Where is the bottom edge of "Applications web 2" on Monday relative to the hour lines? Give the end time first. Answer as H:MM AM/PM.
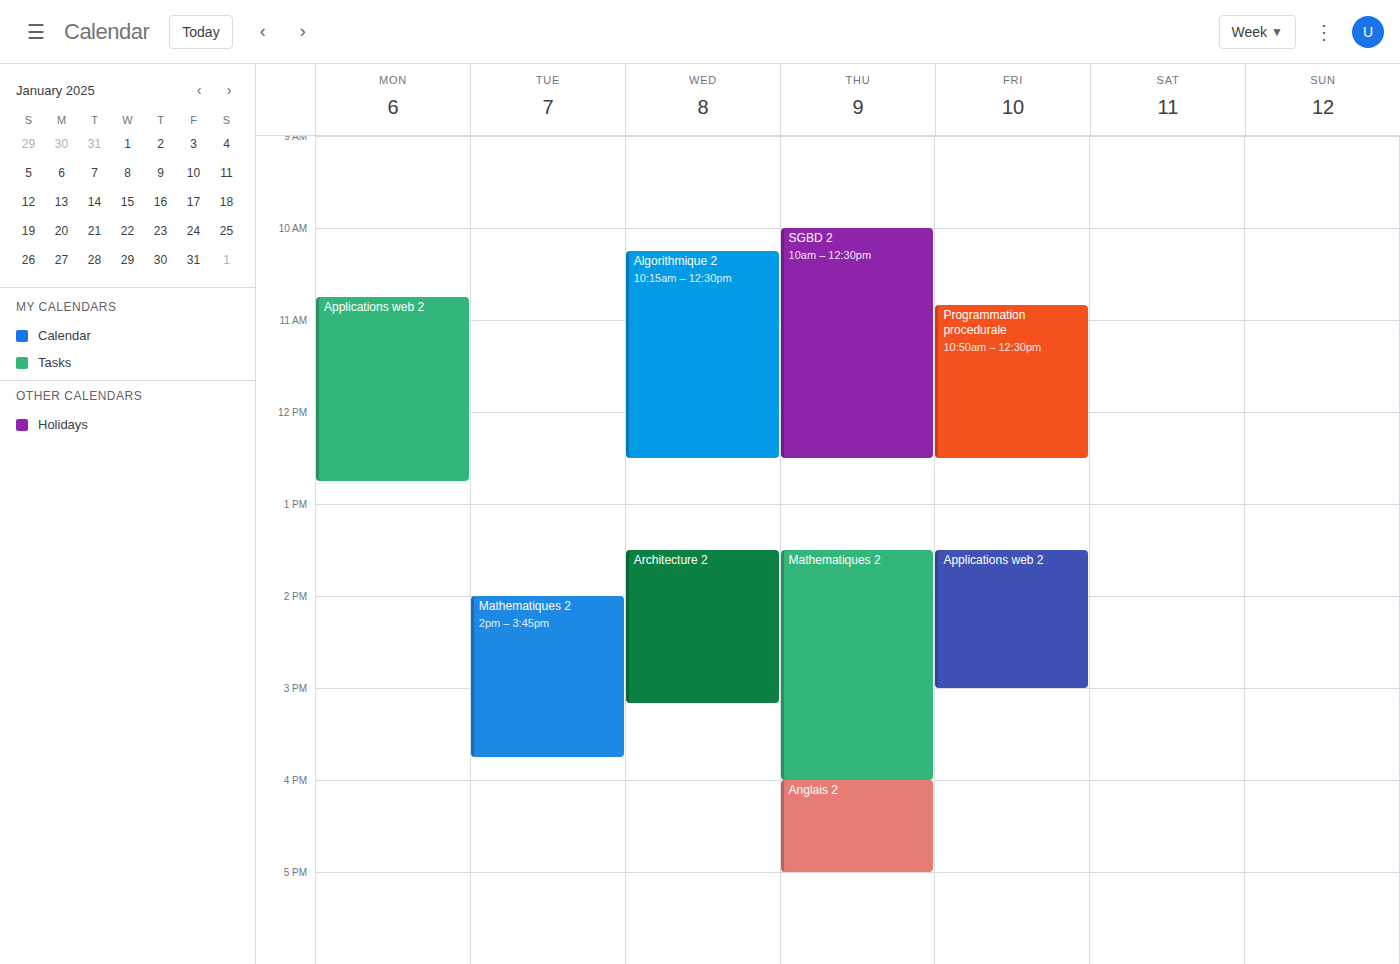
12:45 PM -- neither: three quarters of the way from the 12 PM line to the 1 PM line.